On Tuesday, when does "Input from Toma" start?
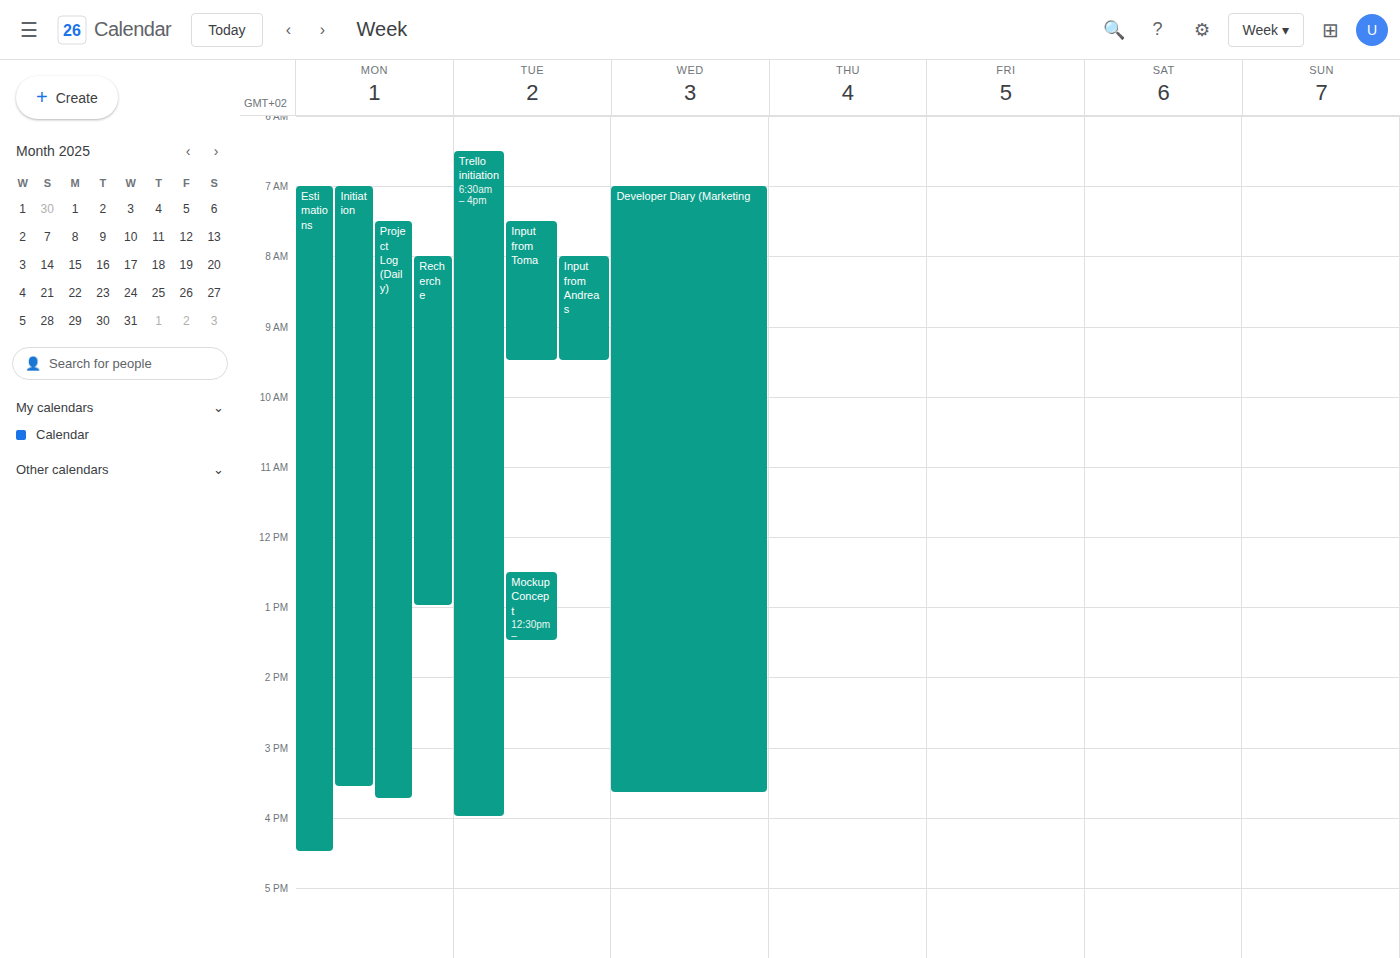
07:30